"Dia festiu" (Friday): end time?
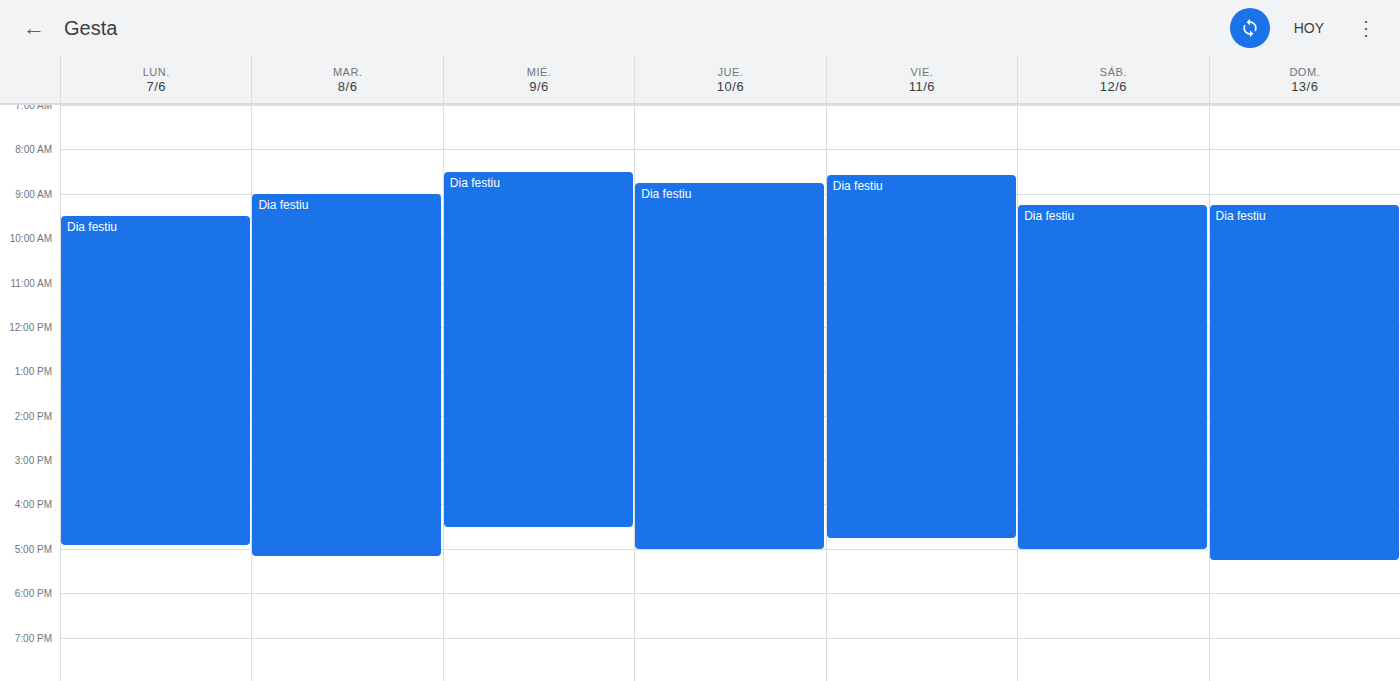
16:45